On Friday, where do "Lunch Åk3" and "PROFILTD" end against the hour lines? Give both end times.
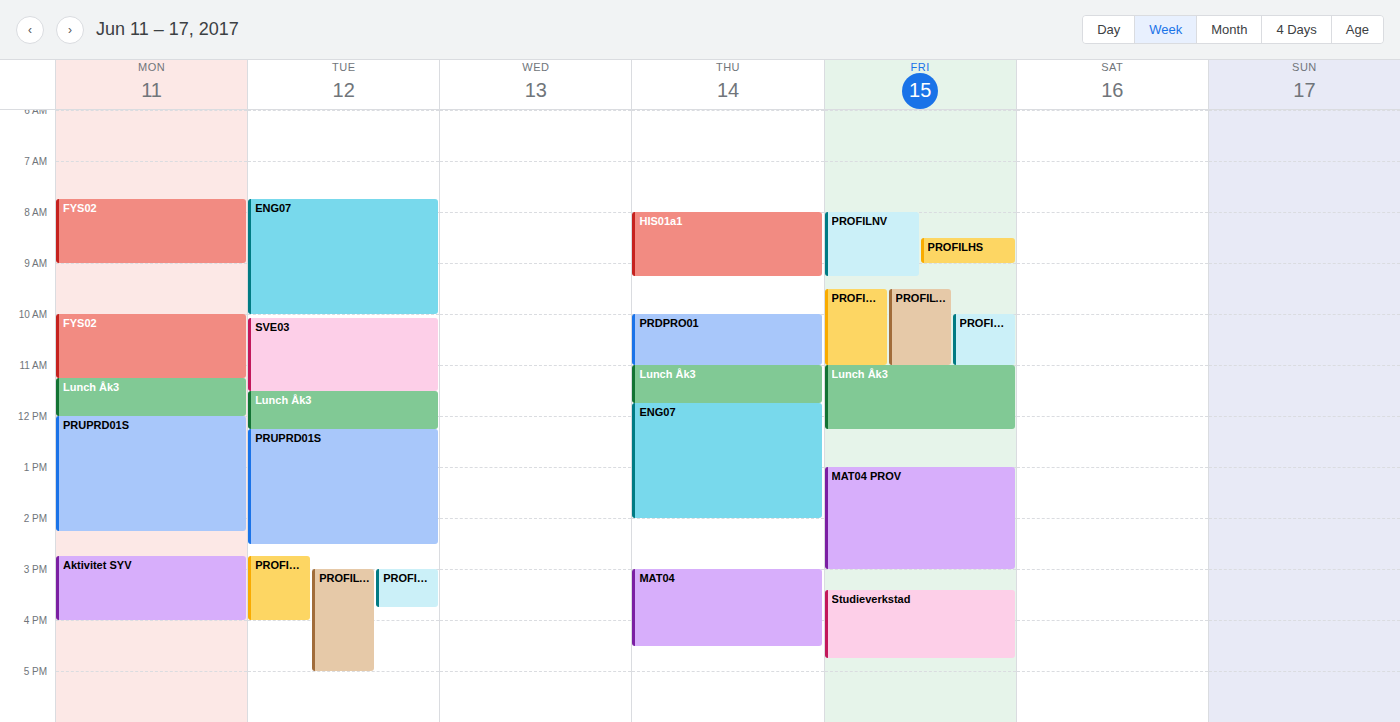
"Lunch Åk3": 12:15 PM, neither: a quarter of the way from the 12 PM line to the 1 PM line. "PROFILTD": 11:00 AM, exactly on the 11 AM line.